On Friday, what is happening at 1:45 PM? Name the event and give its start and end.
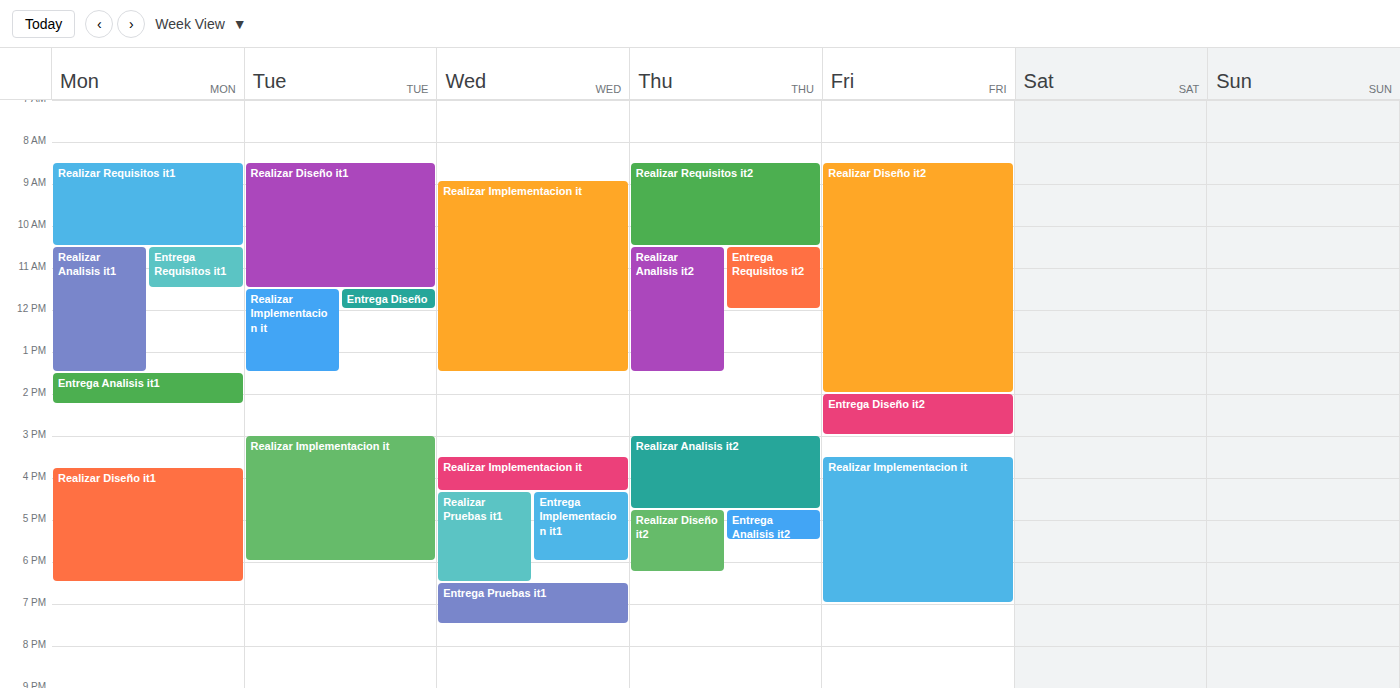
"Realizar Diseño it2", 8:30 AM to 2:00 PM